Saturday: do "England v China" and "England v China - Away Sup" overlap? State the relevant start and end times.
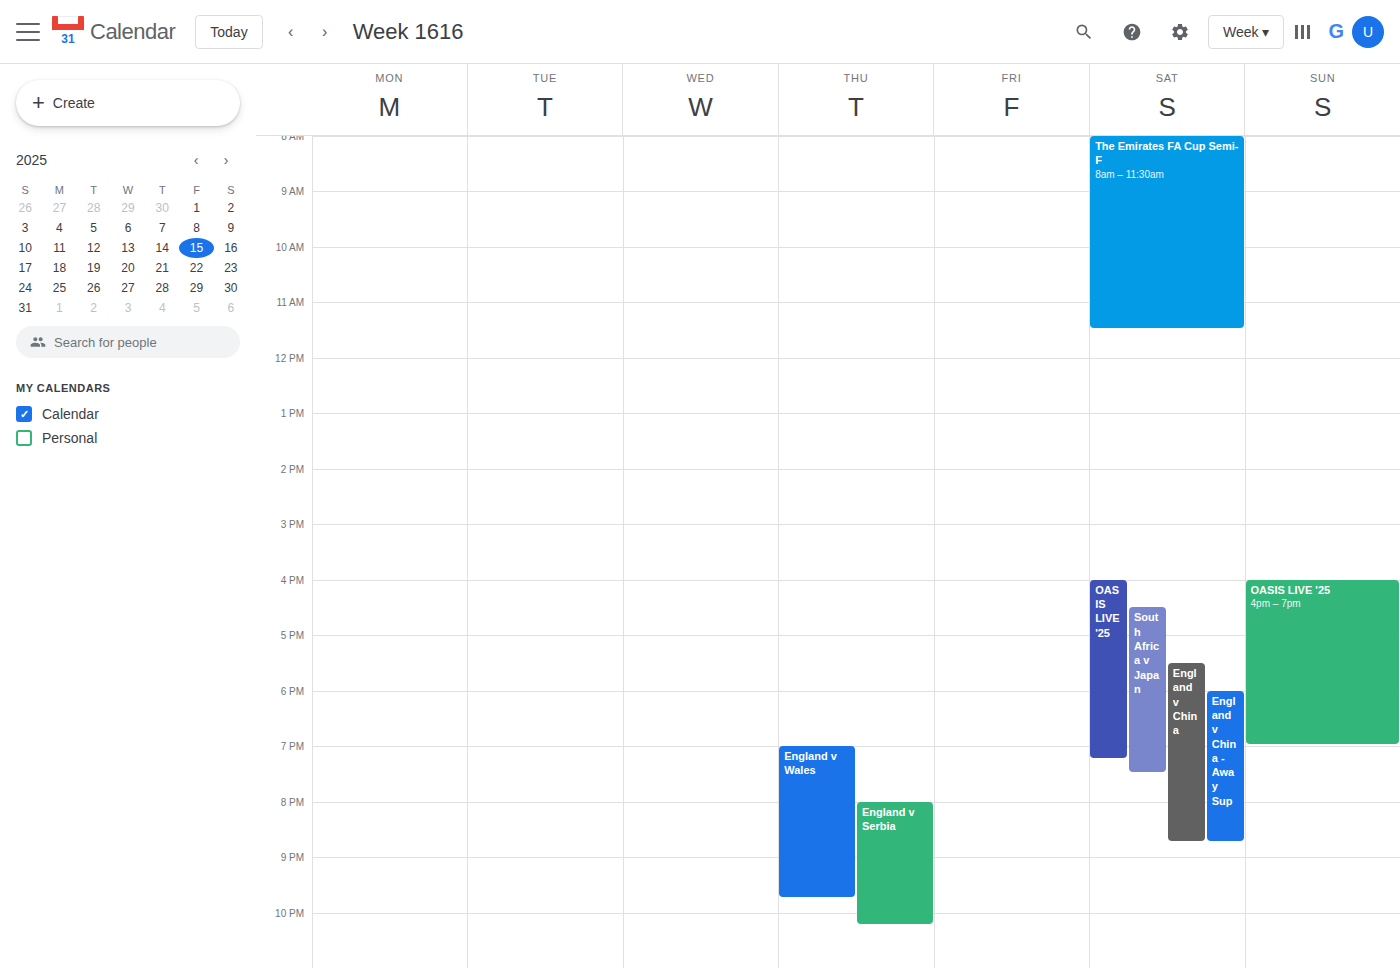
"England v China - Away Sup" starts at 6:00 PM, before "England v China" ends at 8:45 PM -- they overlap.